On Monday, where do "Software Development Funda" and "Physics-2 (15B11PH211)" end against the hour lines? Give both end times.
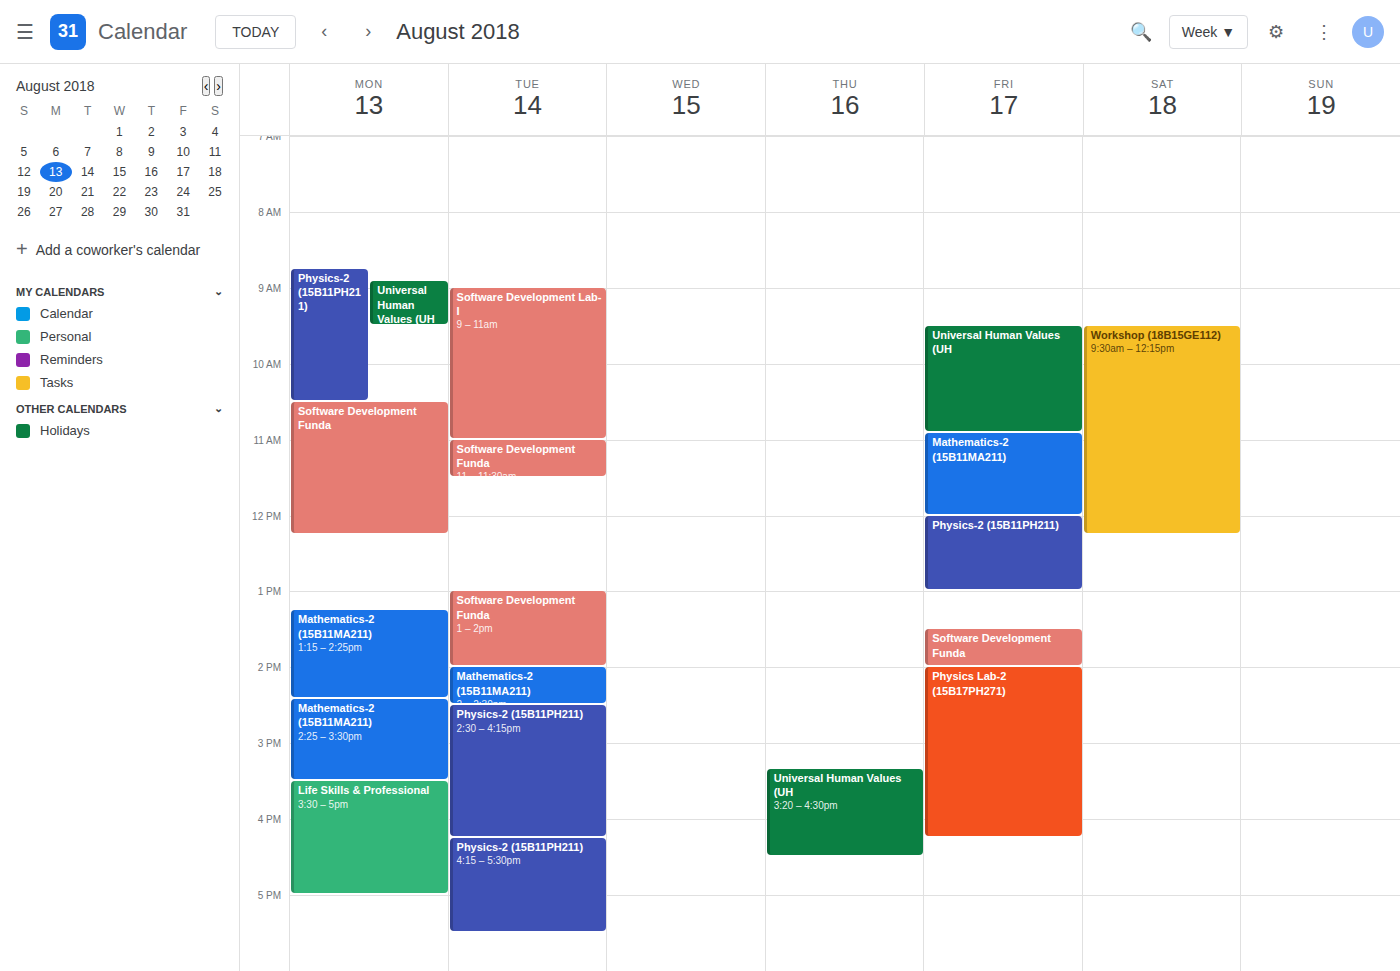
"Software Development Funda": 12:15 PM, neither: a quarter of the way from the 12 PM line to the 1 PM line. "Physics-2 (15B11PH211)": 10:30 AM, halfway between the 10 AM and 11 AM lines.